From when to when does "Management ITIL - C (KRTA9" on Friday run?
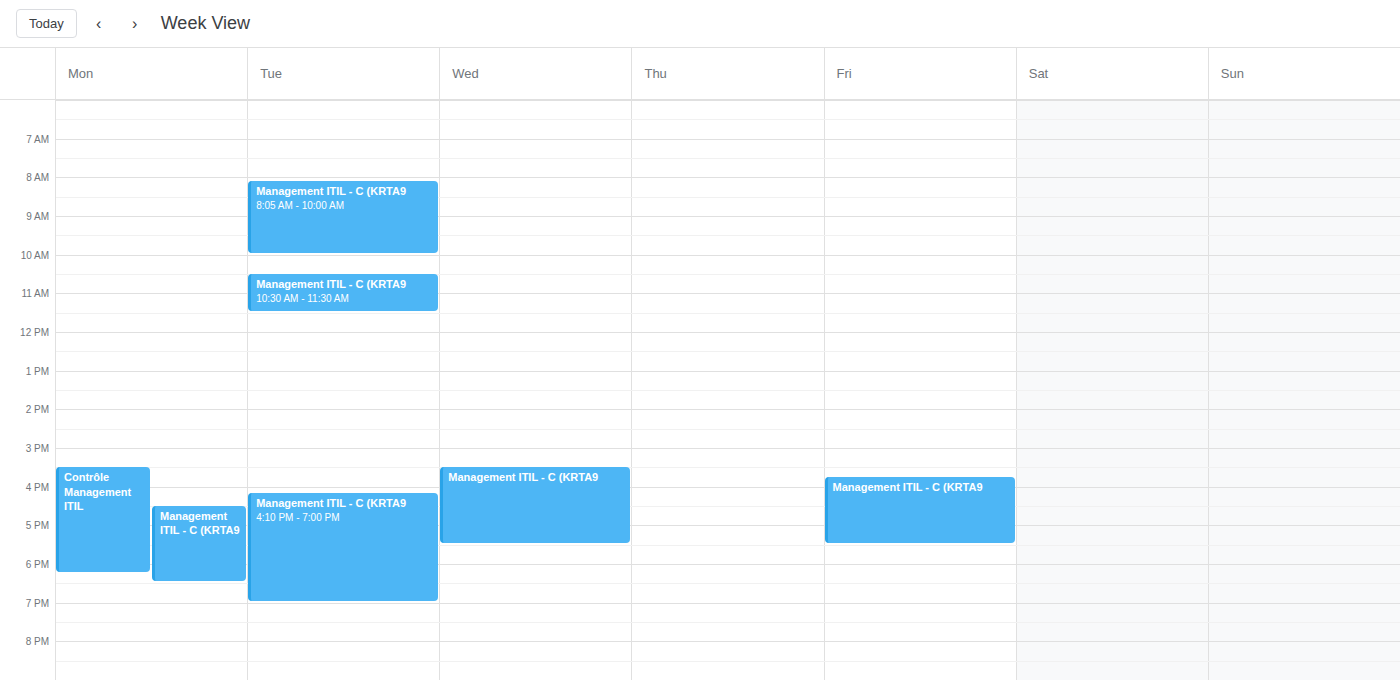
3:45 PM to 5:30 PM